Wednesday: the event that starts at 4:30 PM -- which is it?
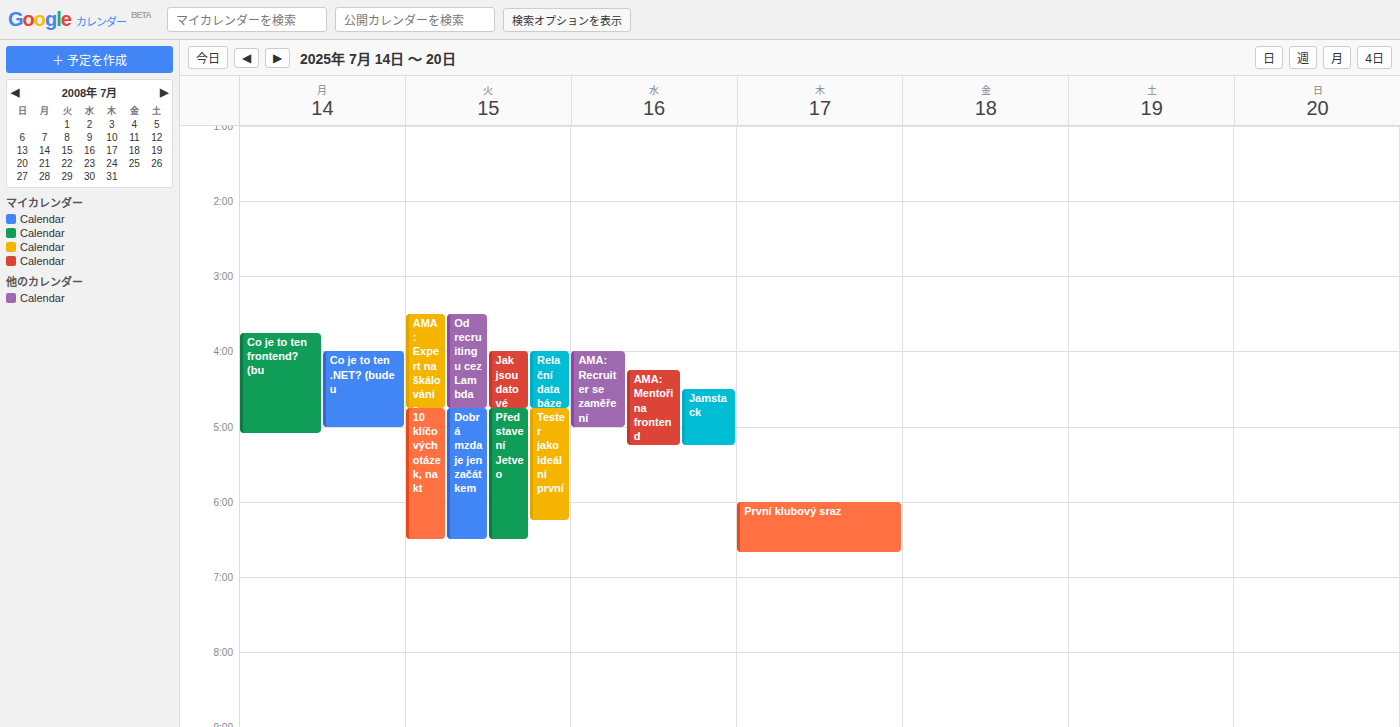
"Jamstack"